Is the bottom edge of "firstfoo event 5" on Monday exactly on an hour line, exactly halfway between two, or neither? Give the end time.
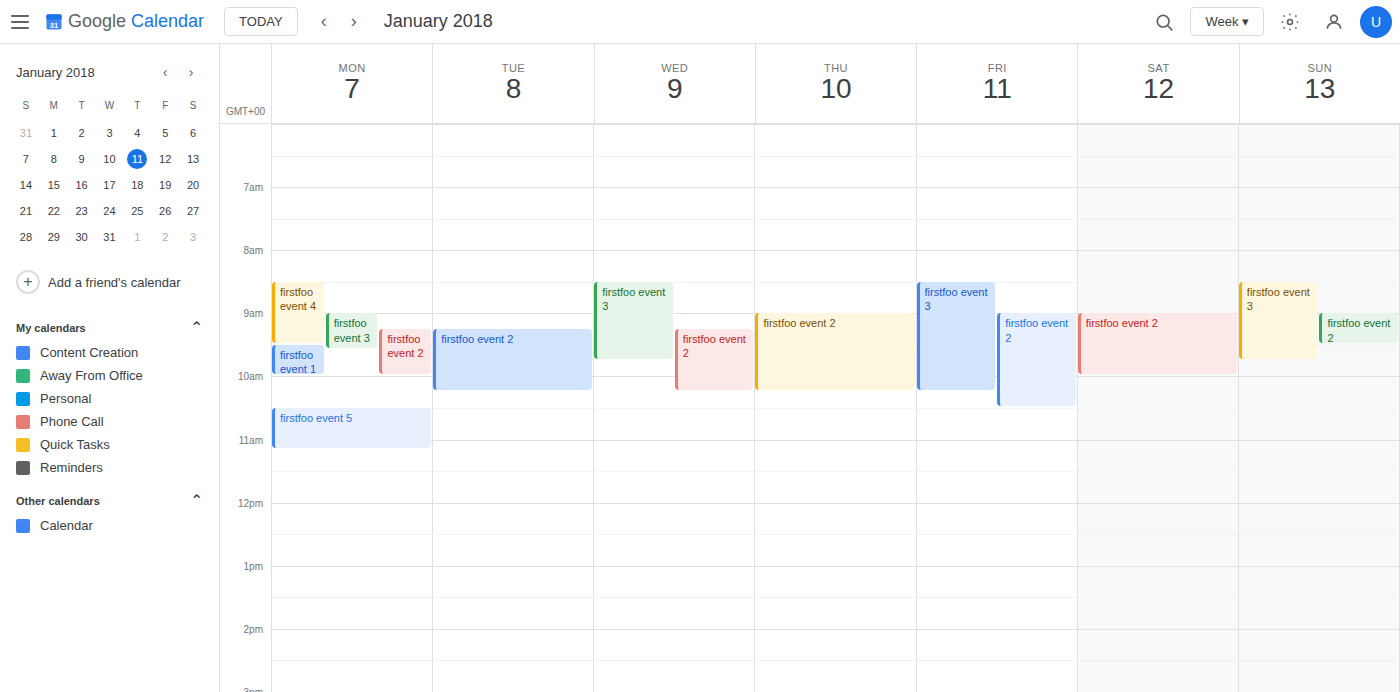
11:10 AM -- neither: 10 minutes below the 11 AM line and 50 minutes above the 12 PM line.